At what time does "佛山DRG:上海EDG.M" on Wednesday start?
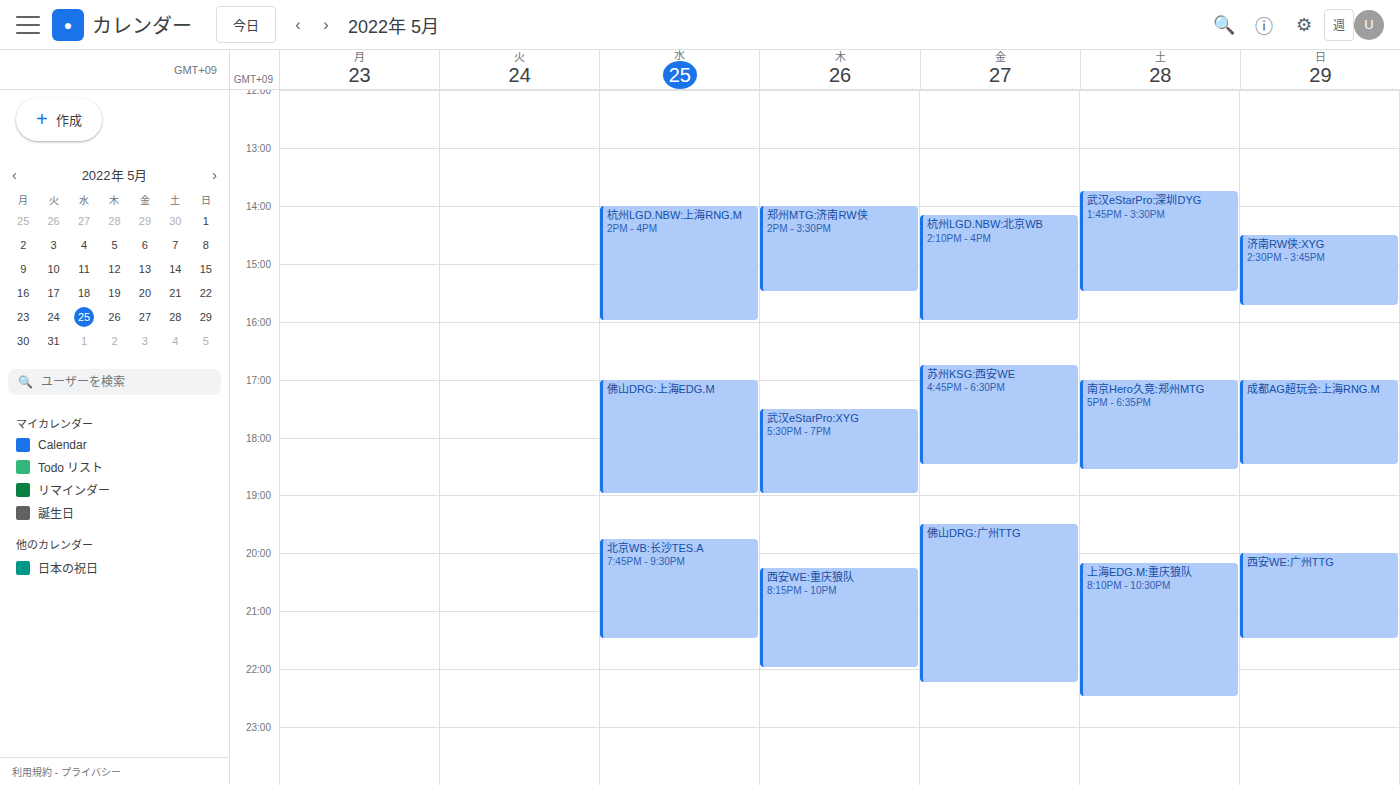
5:00 PM